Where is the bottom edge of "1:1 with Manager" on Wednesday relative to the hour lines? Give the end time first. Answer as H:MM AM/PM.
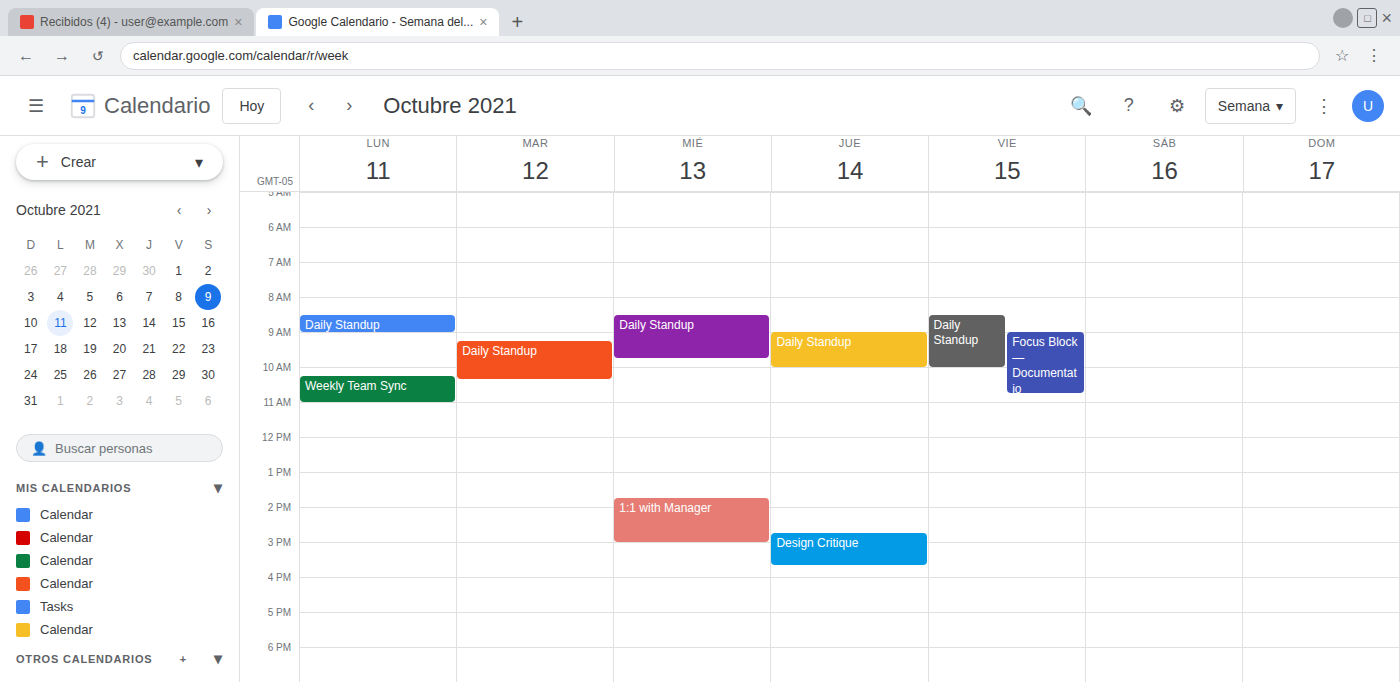
3:00 PM -- exactly on the 3 PM line.